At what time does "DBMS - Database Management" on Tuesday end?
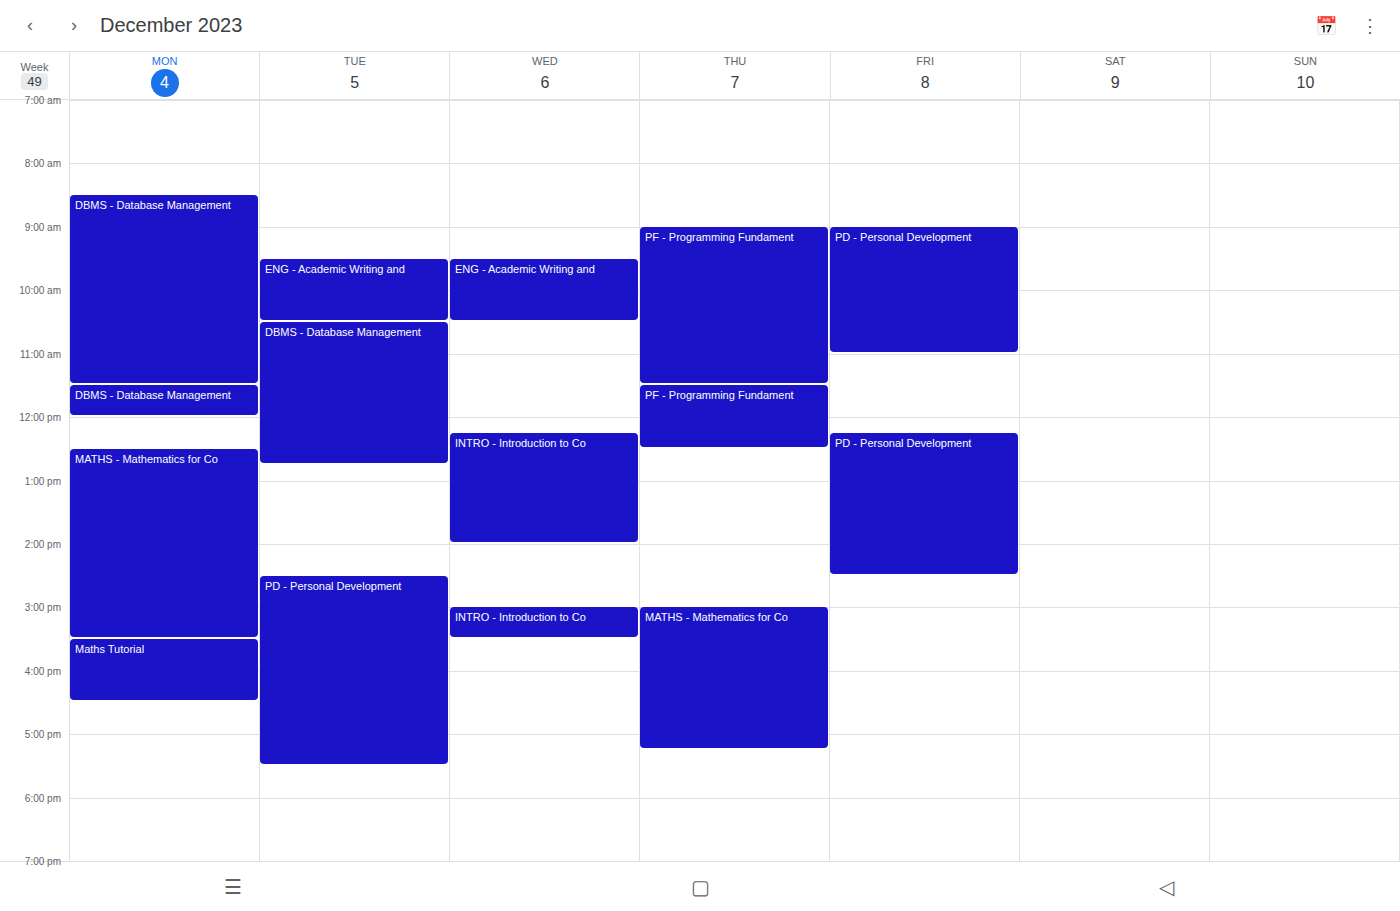
12:45